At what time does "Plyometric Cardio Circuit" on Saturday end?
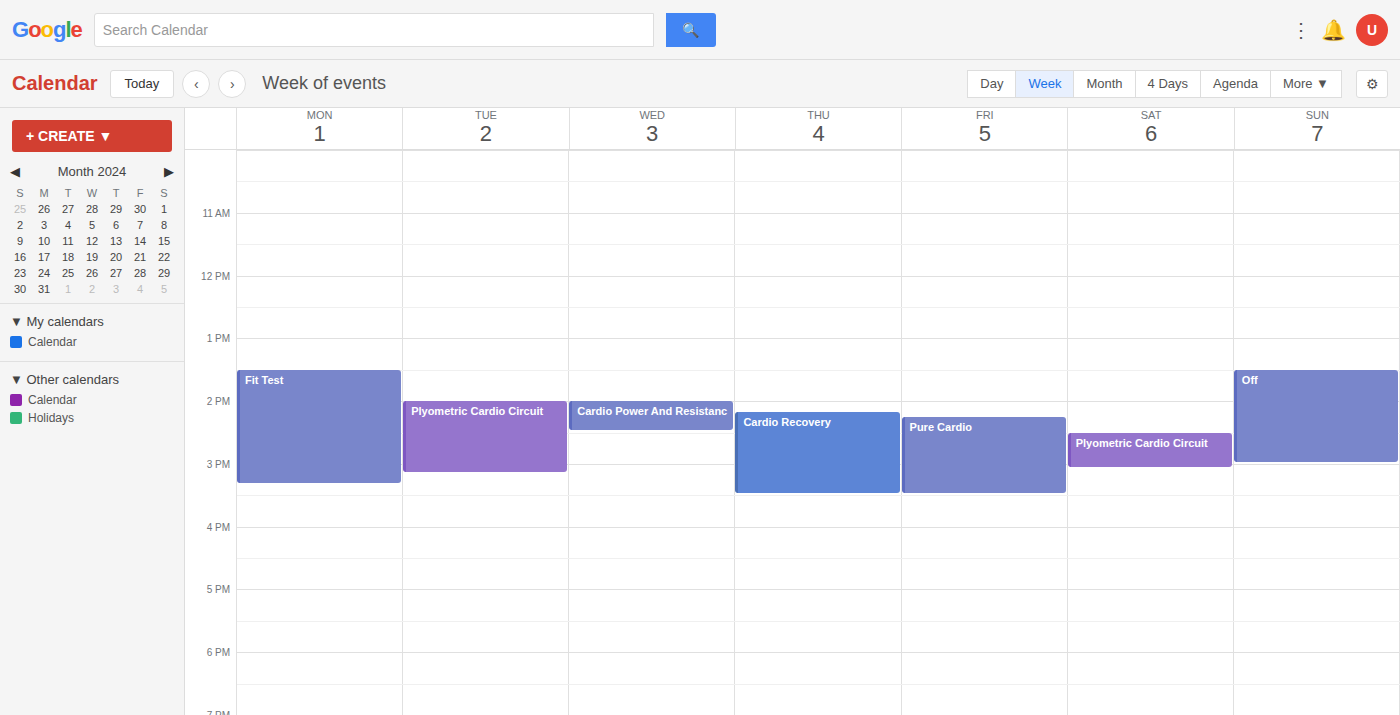
3:05 PM